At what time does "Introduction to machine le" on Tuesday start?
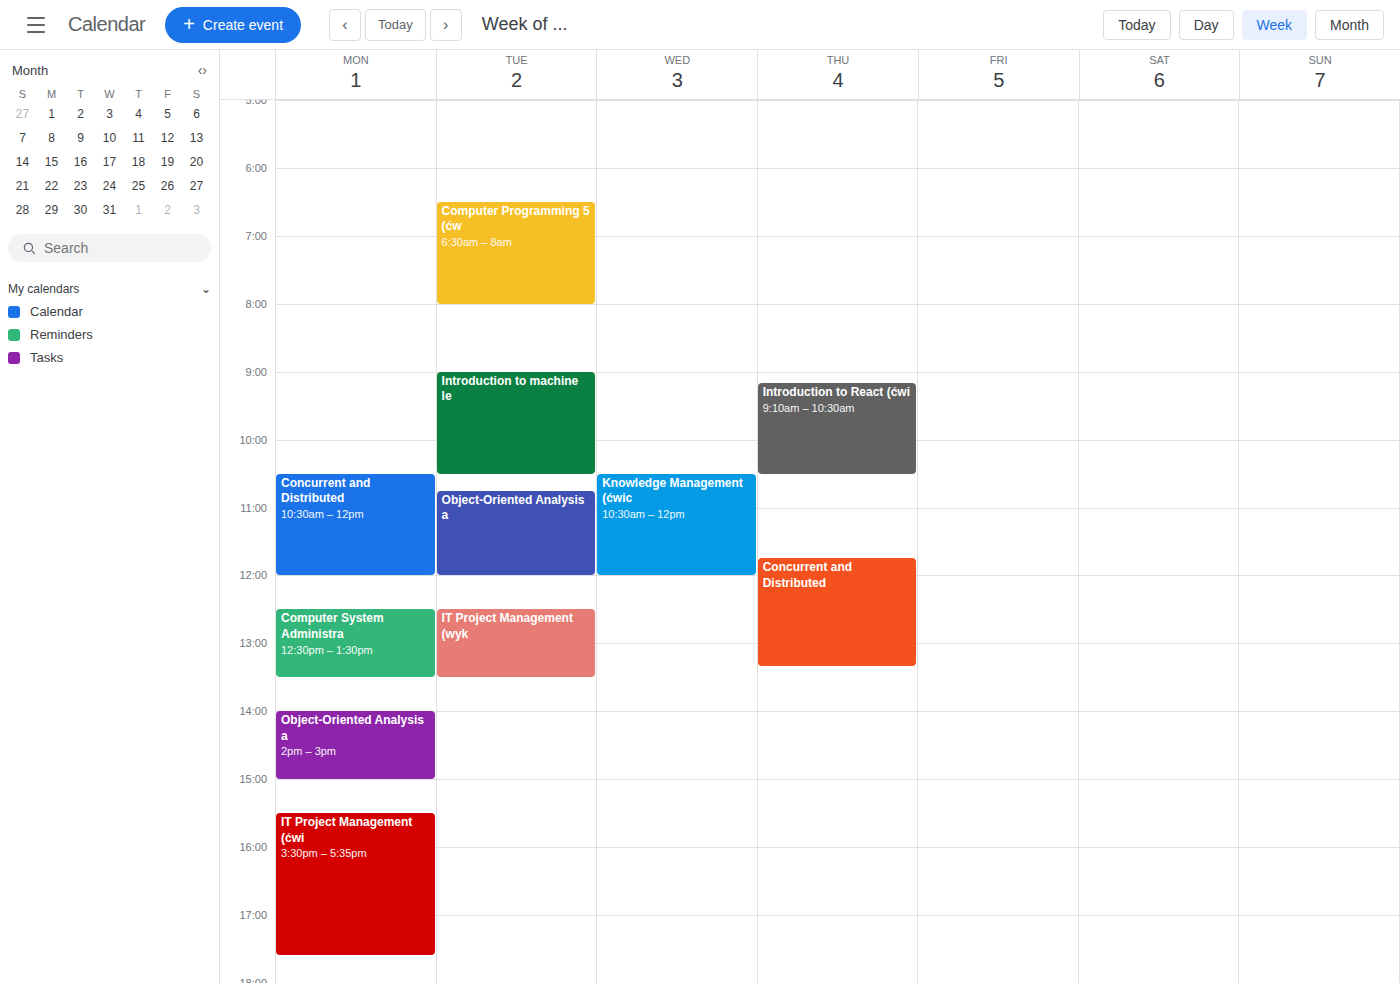
9:00 AM